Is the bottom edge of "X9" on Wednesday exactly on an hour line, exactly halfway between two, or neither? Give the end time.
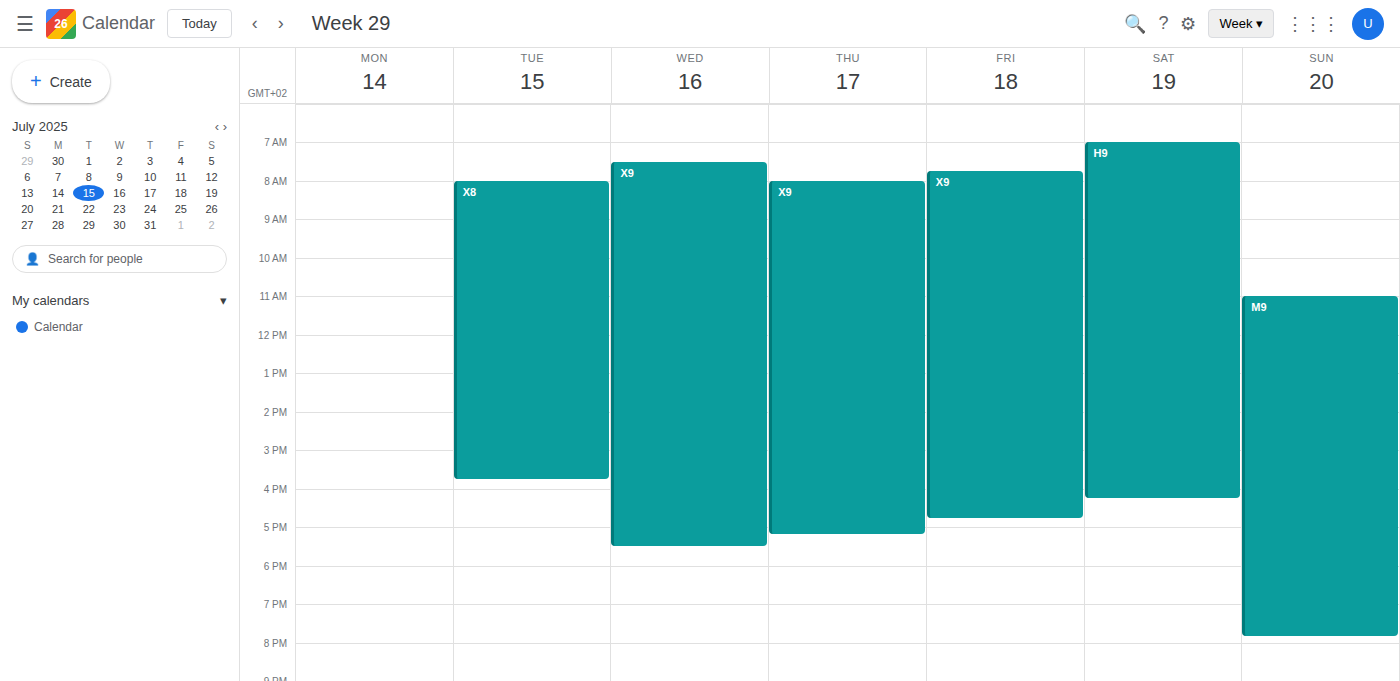
17:30 -- halfway between the 17:00 and 18:00 lines.